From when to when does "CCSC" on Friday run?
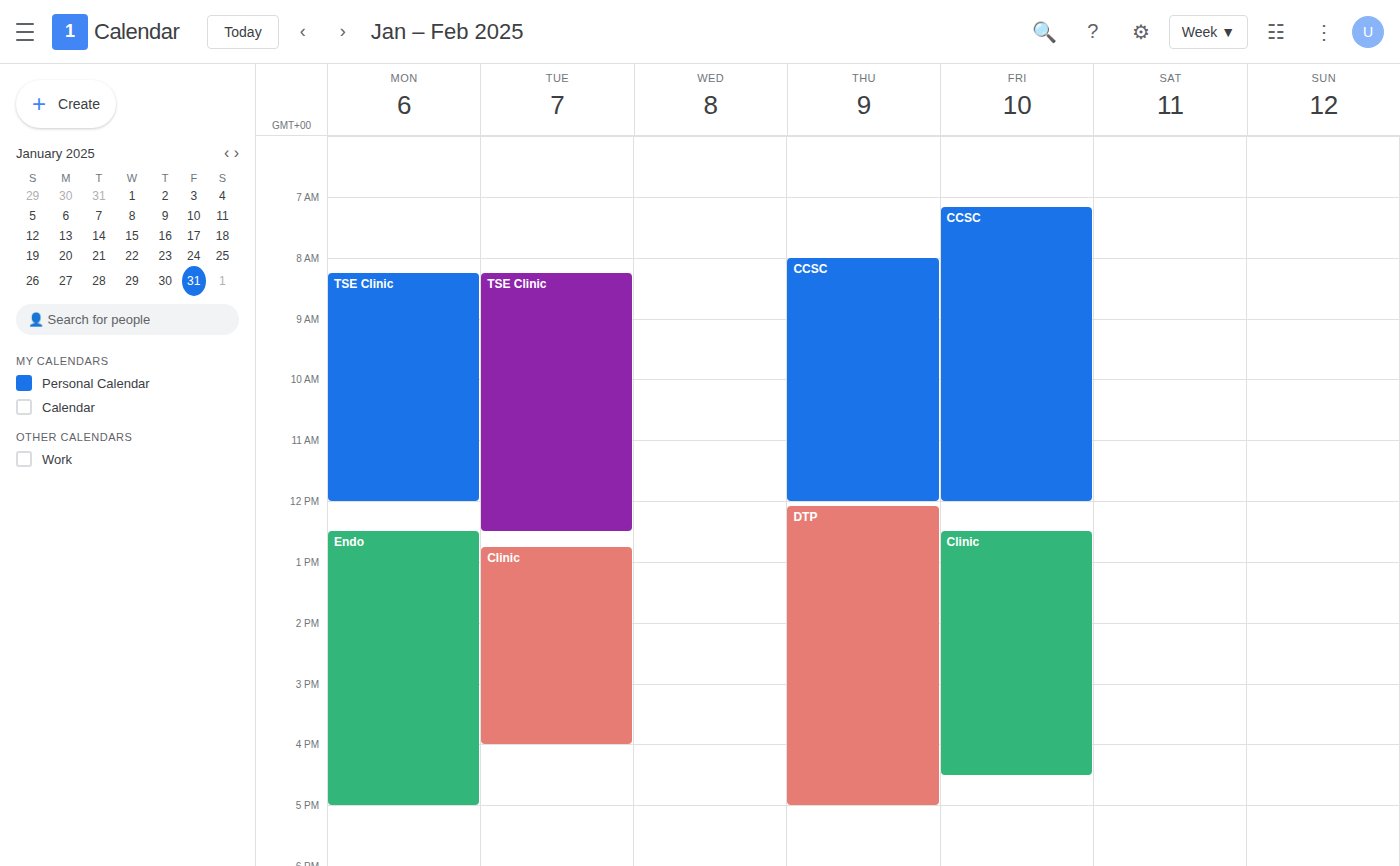
7:10 AM to 12:00 PM